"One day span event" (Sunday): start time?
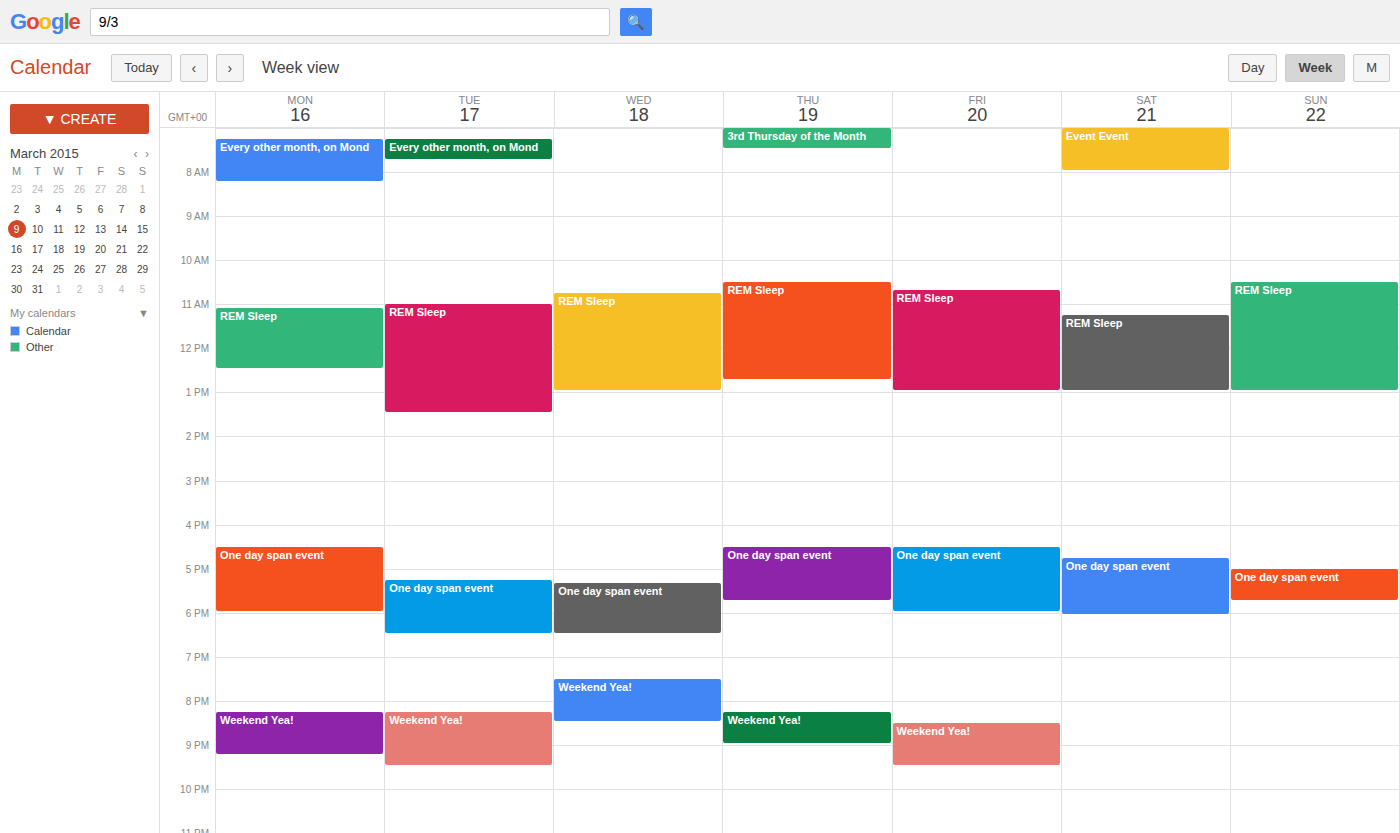
17:00